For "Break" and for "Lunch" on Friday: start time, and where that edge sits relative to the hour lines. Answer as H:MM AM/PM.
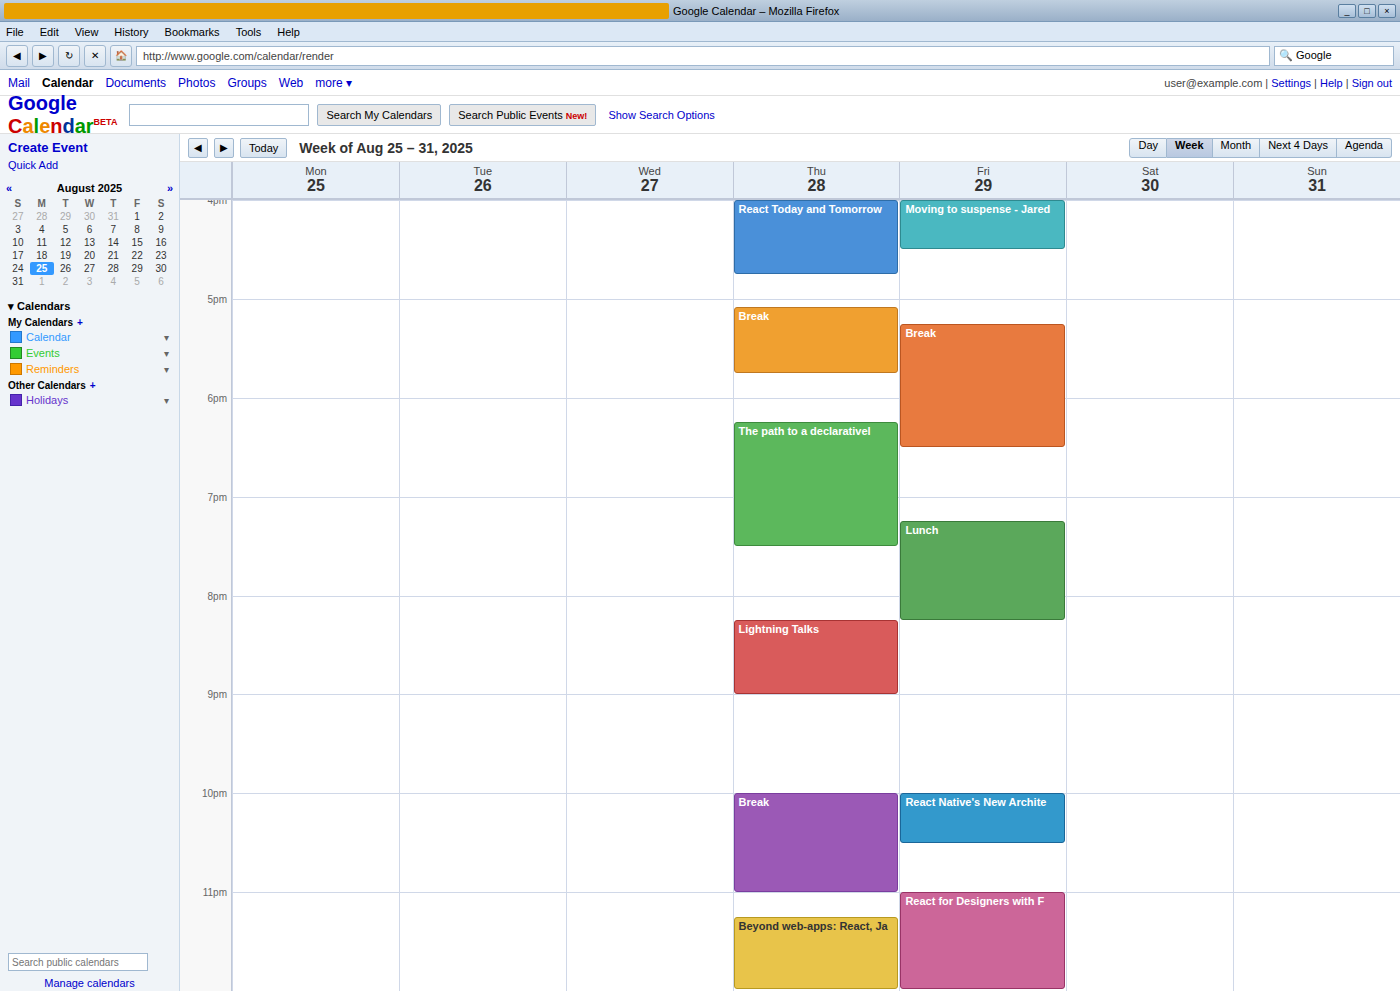
"Break": 5:15 PM, neither: a quarter of the way from the 5 PM line to the 6 PM line. "Lunch": 7:15 PM, neither: a quarter of the way from the 7 PM line to the 8 PM line.